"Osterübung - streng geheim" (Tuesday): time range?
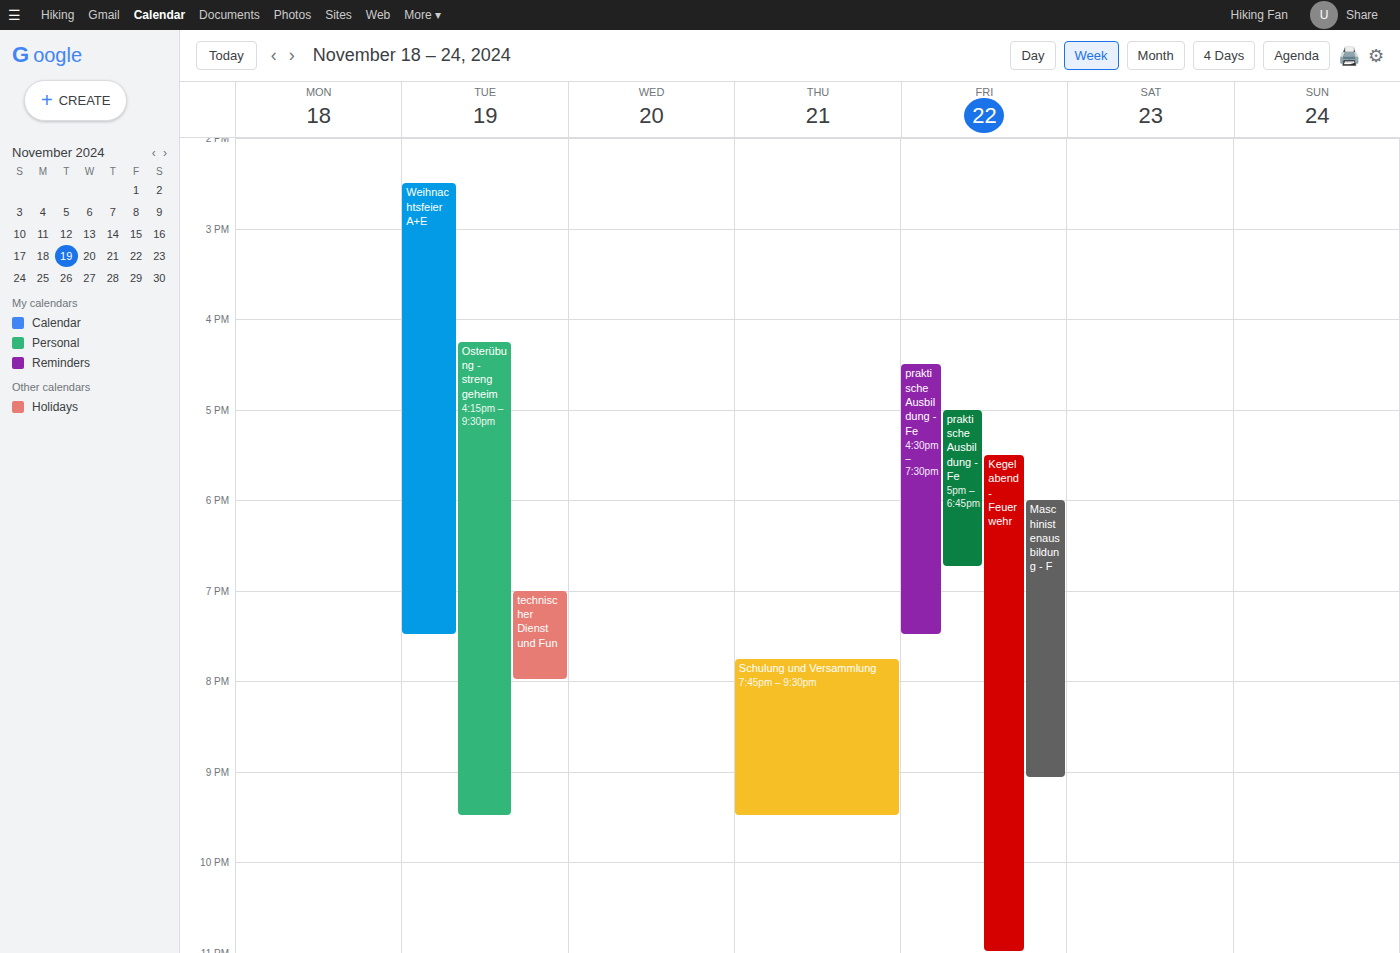
4:15 PM to 9:30 PM